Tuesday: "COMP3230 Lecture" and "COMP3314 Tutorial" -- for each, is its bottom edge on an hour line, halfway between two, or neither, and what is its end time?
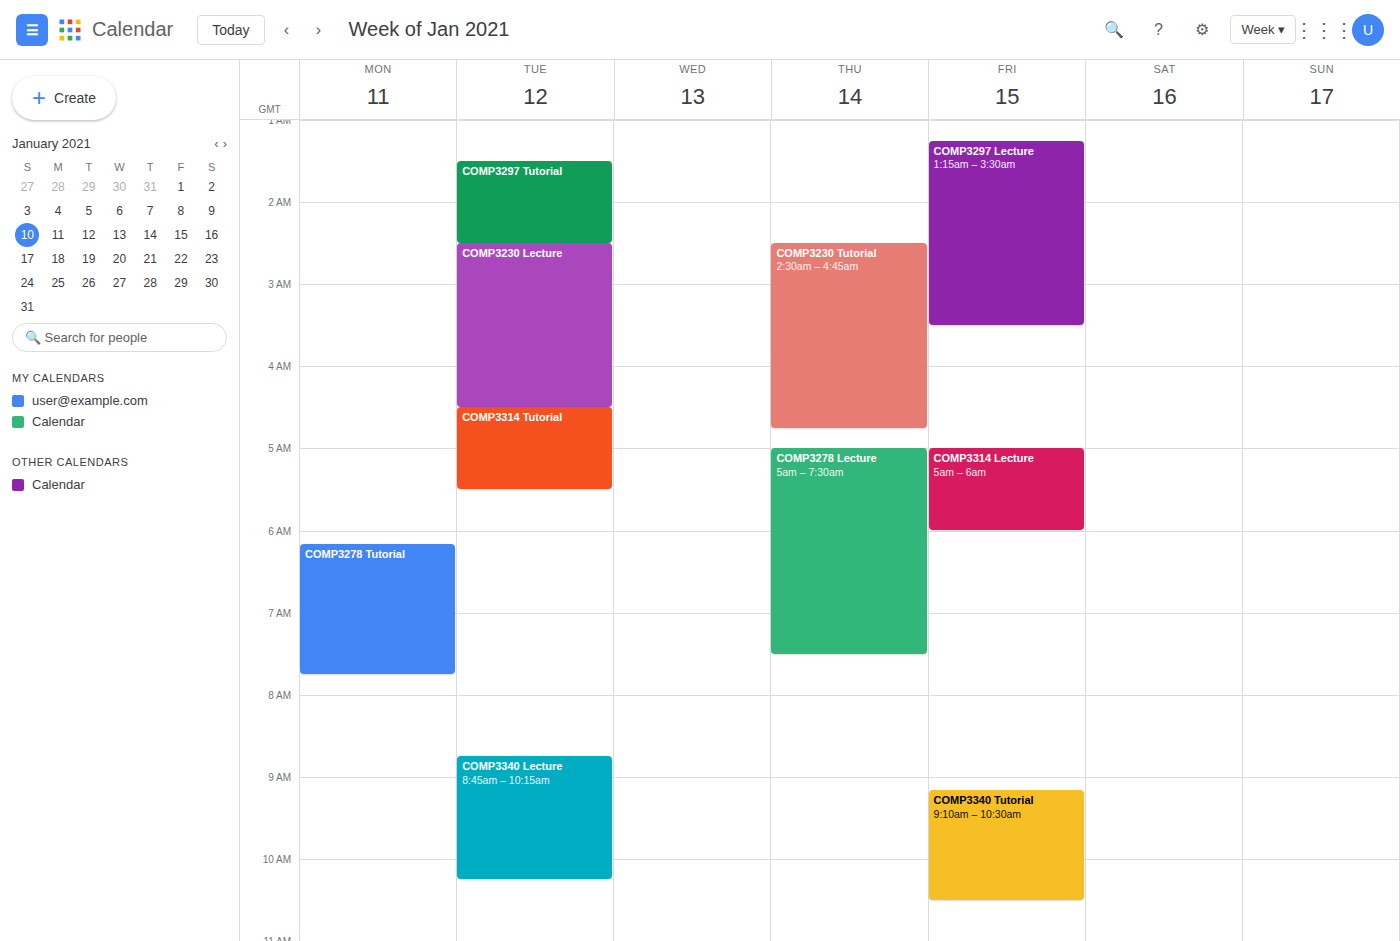
"COMP3230 Lecture": 4:30 AM, halfway between the 4 AM and 5 AM lines. "COMP3314 Tutorial": 5:30 AM, halfway between the 5 AM and 6 AM lines.